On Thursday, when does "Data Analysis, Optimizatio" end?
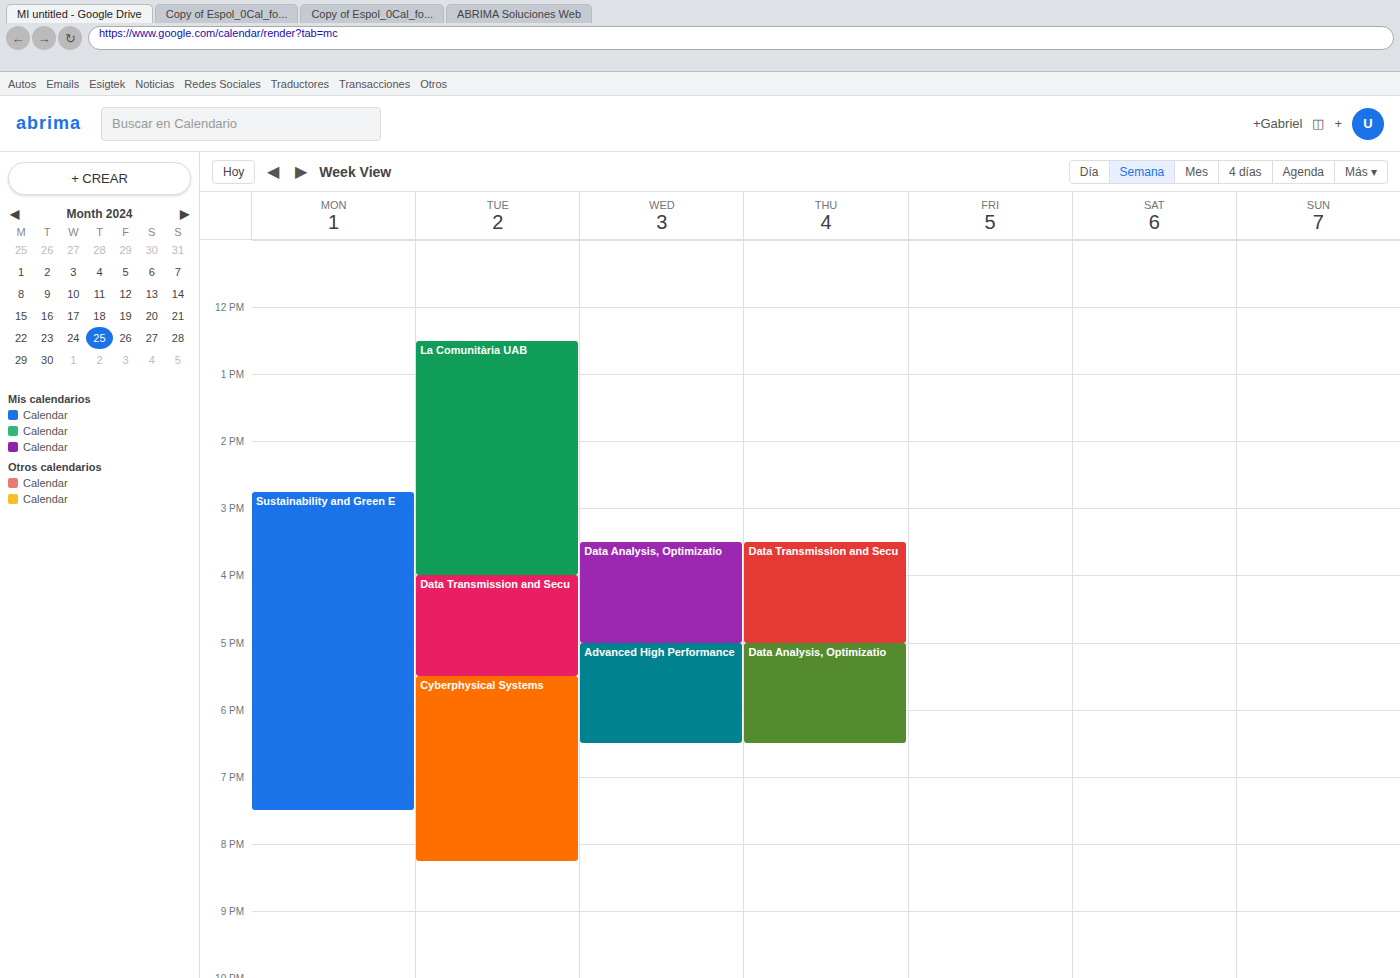
6:30 PM